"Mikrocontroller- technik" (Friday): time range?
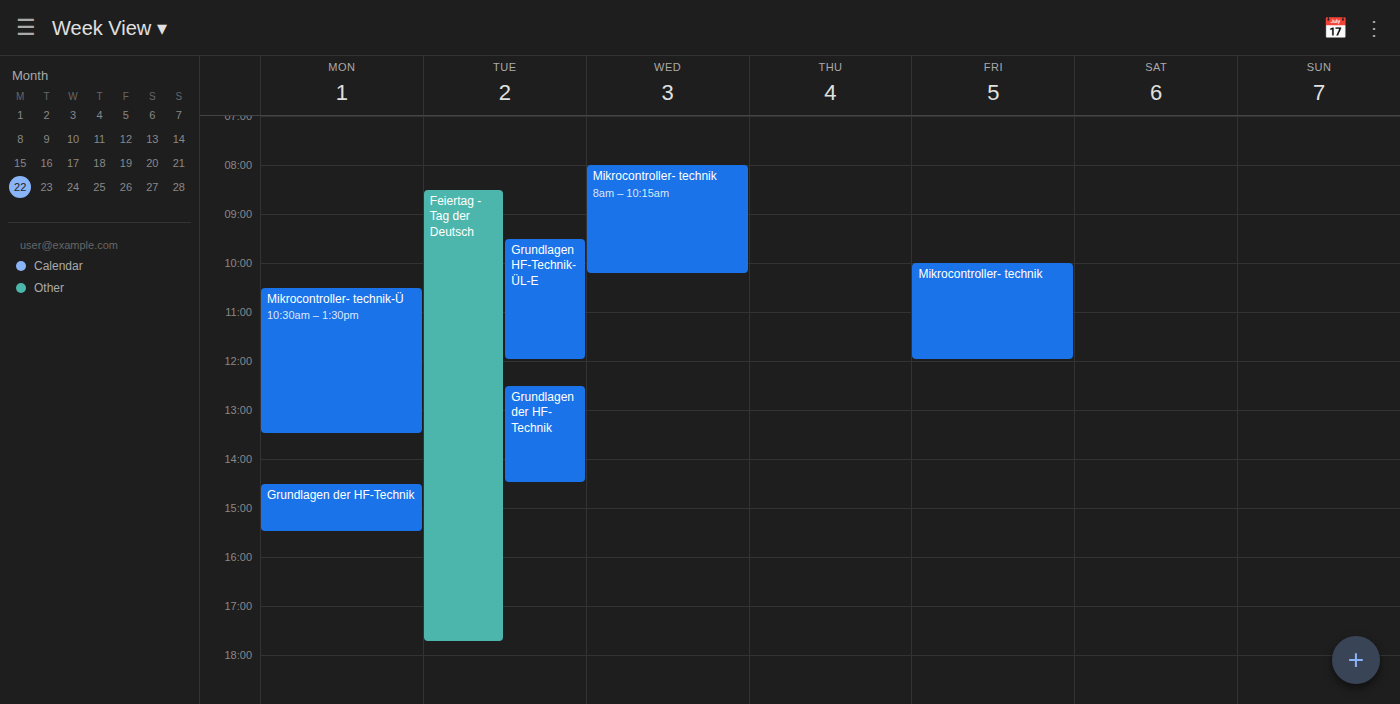
10:00 AM to 12:00 PM